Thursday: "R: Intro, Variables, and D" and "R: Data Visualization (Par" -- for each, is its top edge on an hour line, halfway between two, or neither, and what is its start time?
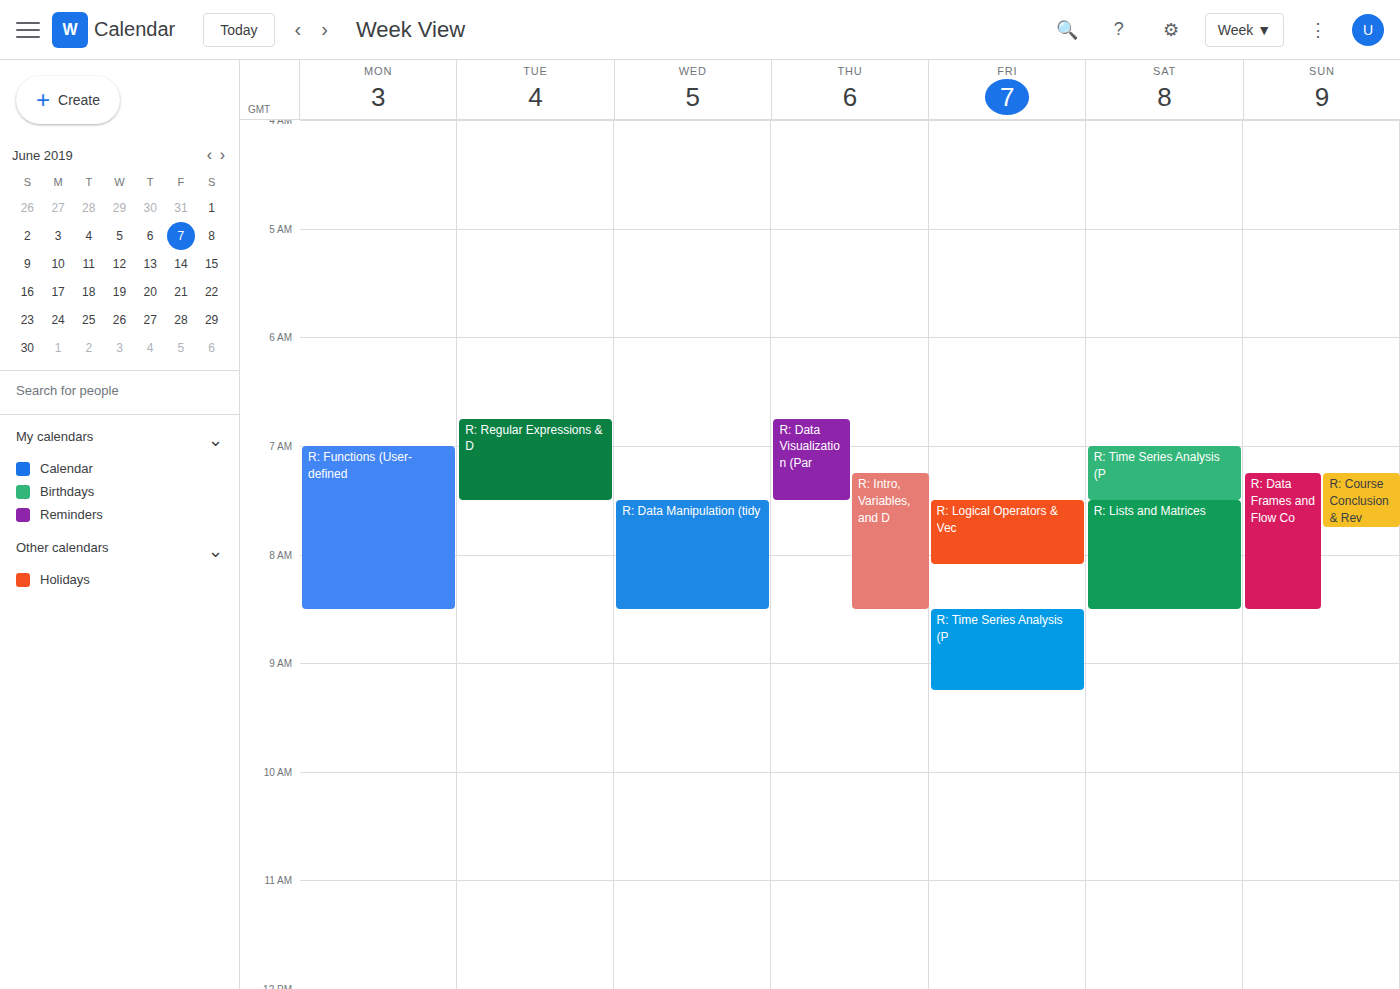
"R: Intro, Variables, and D": 7:15 AM, neither: a quarter of the way from the 7 AM line to the 8 AM line. "R: Data Visualization (Par": 6:45 AM, neither: three quarters of the way from the 6 AM line to the 7 AM line.